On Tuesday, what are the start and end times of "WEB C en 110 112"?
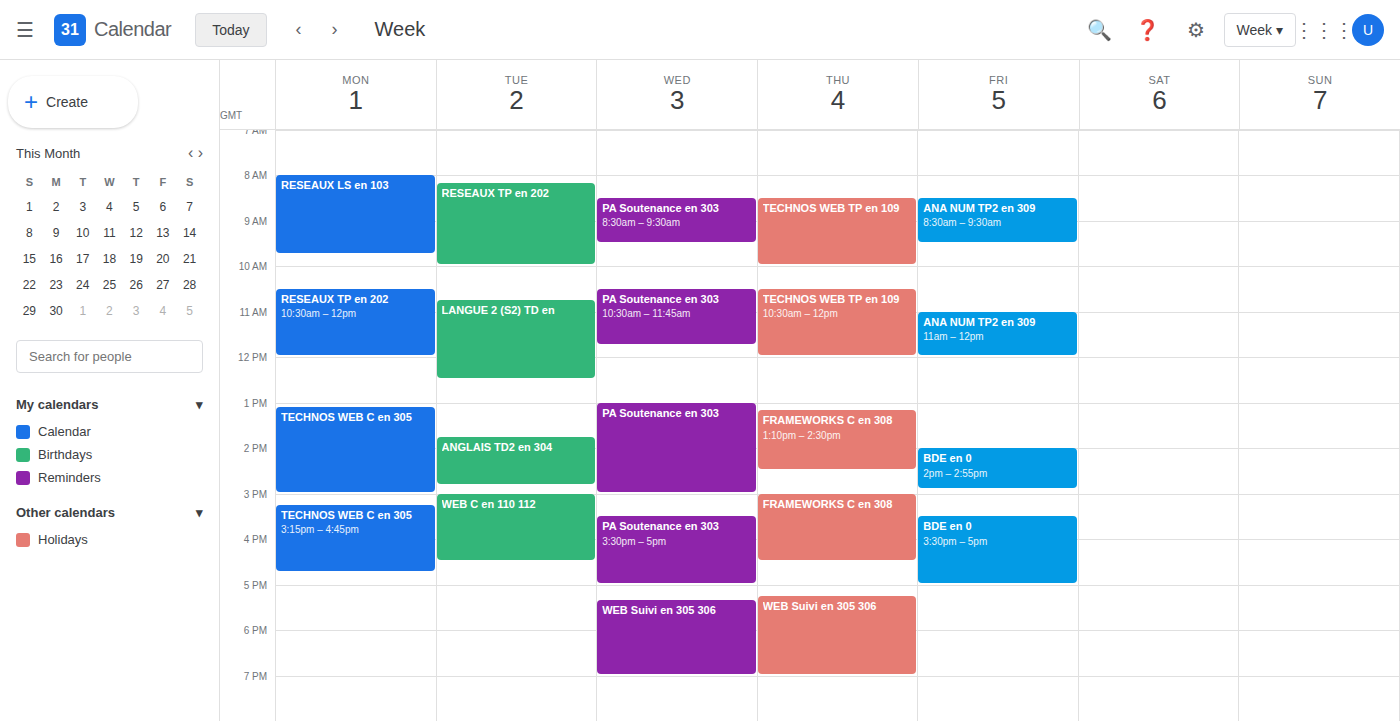
3:00 PM to 4:30 PM